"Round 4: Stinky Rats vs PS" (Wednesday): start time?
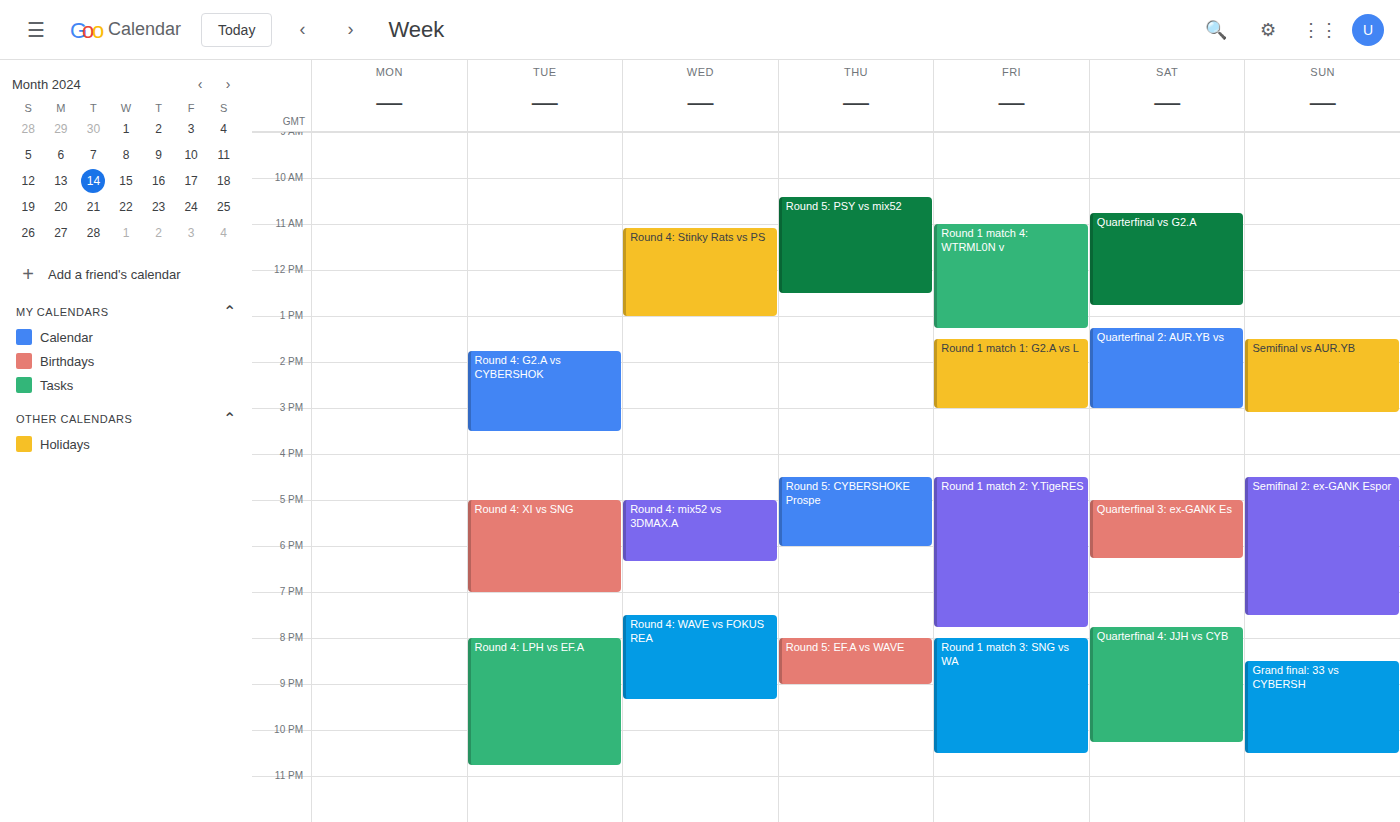
11:05 AM